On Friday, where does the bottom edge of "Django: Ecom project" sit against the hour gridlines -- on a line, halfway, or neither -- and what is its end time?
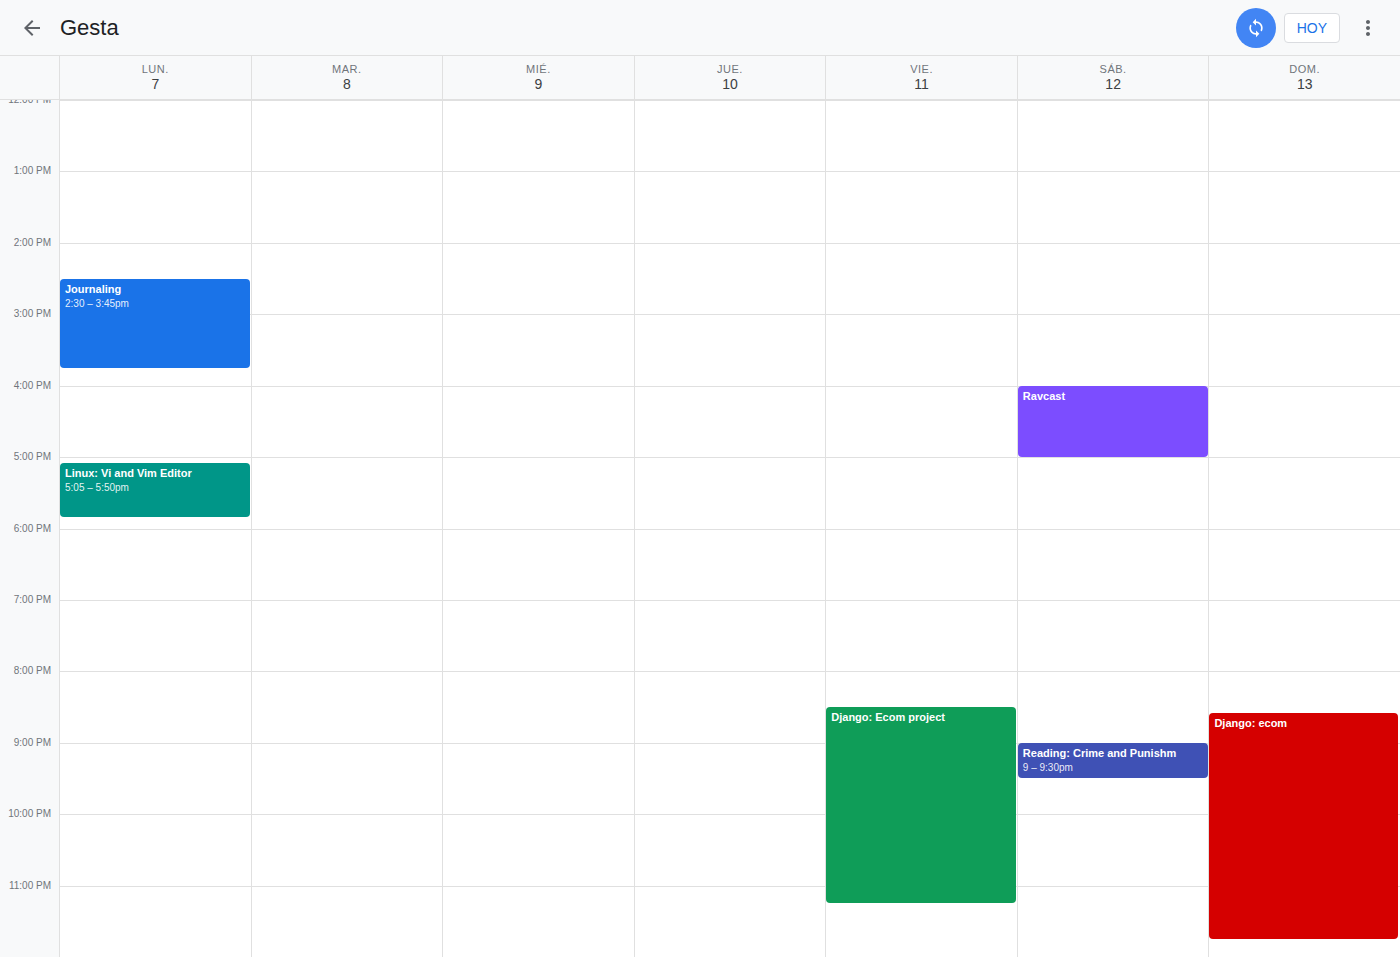
11:15 PM -- neither: a quarter of the way from the 11 PM line to the 12 AM line.